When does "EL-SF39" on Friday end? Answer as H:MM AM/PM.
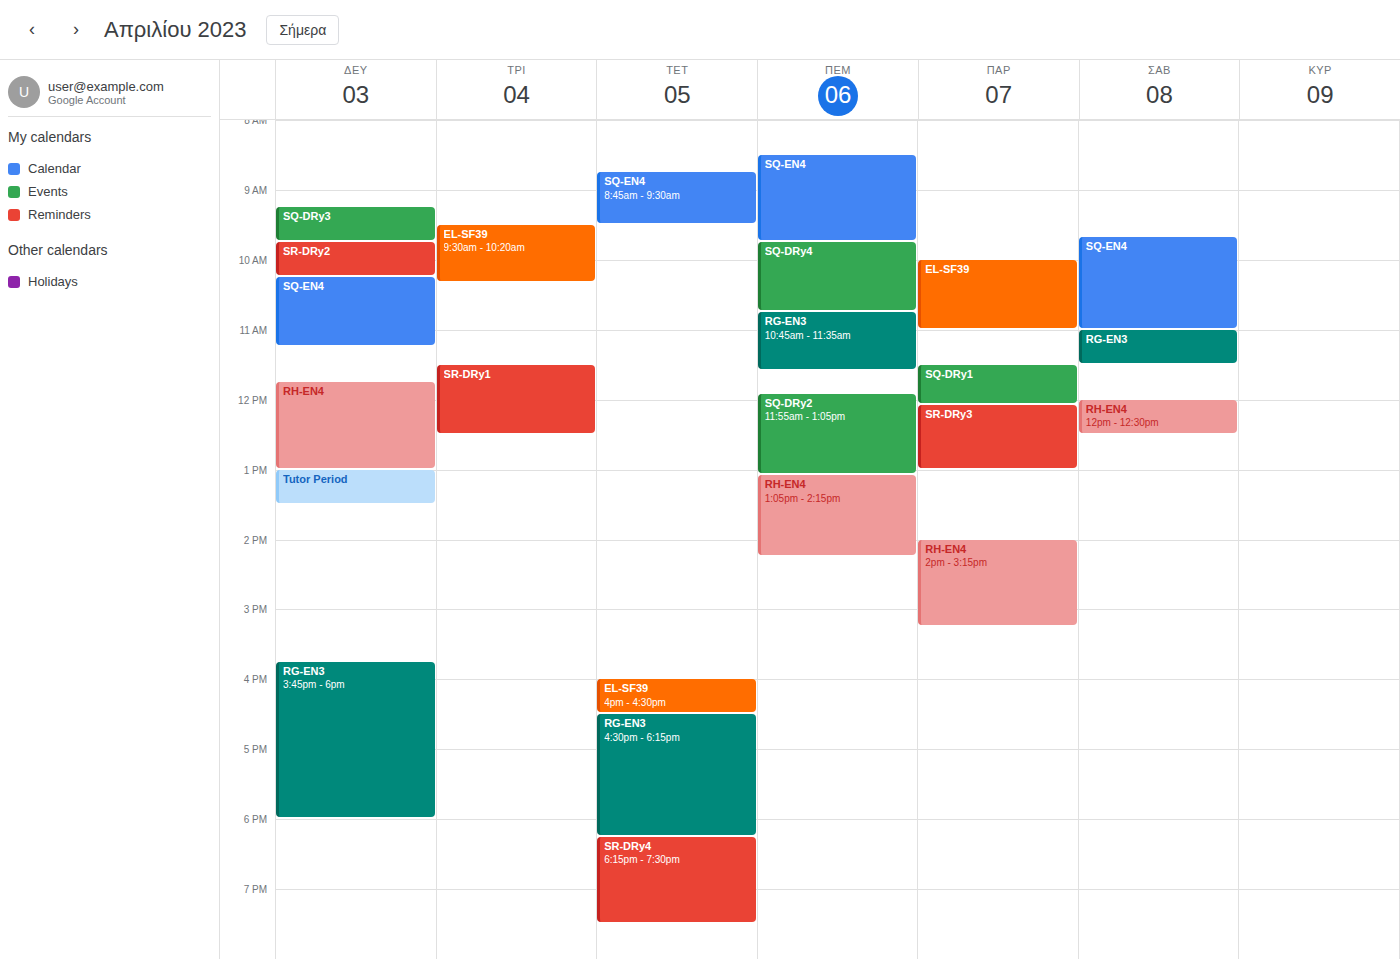
11:00 AM